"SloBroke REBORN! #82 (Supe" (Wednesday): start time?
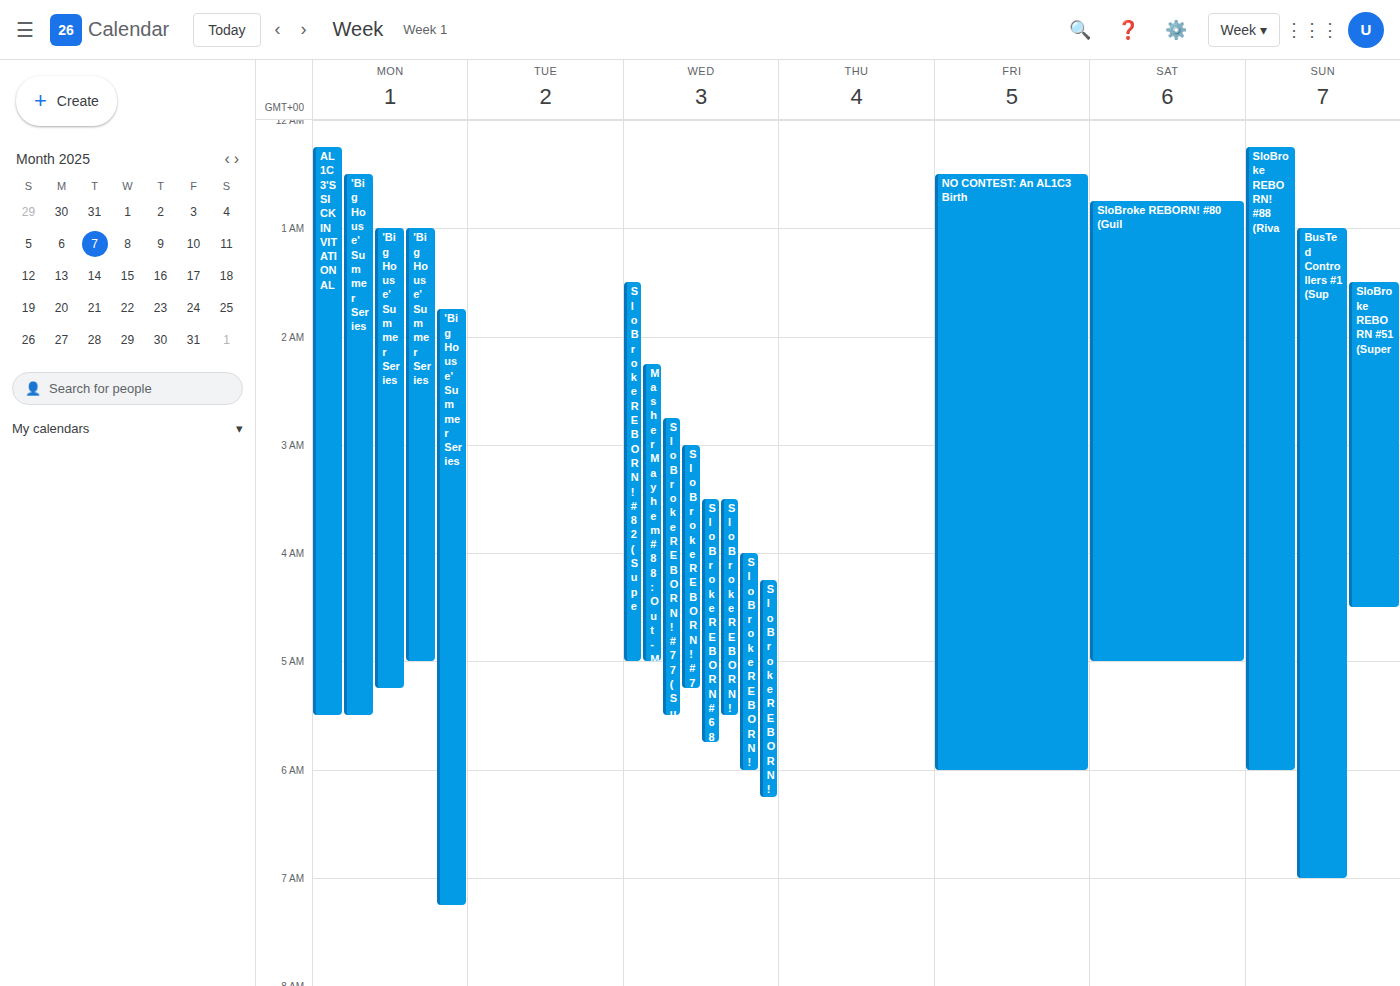
1:30 AM